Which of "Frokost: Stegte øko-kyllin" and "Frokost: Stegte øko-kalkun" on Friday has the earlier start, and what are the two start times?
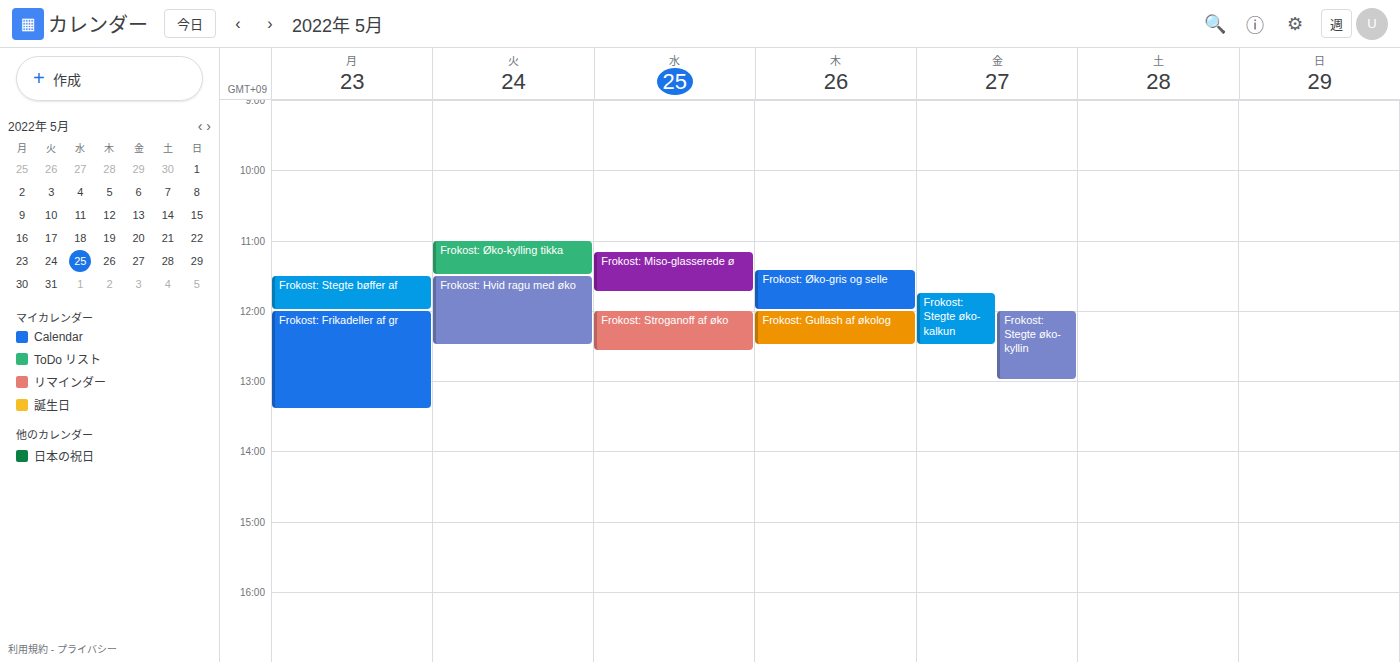
"Frokost: Stegte øko-kalkun" 11:45 AM; "Frokost: Stegte øko-kyllin" 12:00 PM.